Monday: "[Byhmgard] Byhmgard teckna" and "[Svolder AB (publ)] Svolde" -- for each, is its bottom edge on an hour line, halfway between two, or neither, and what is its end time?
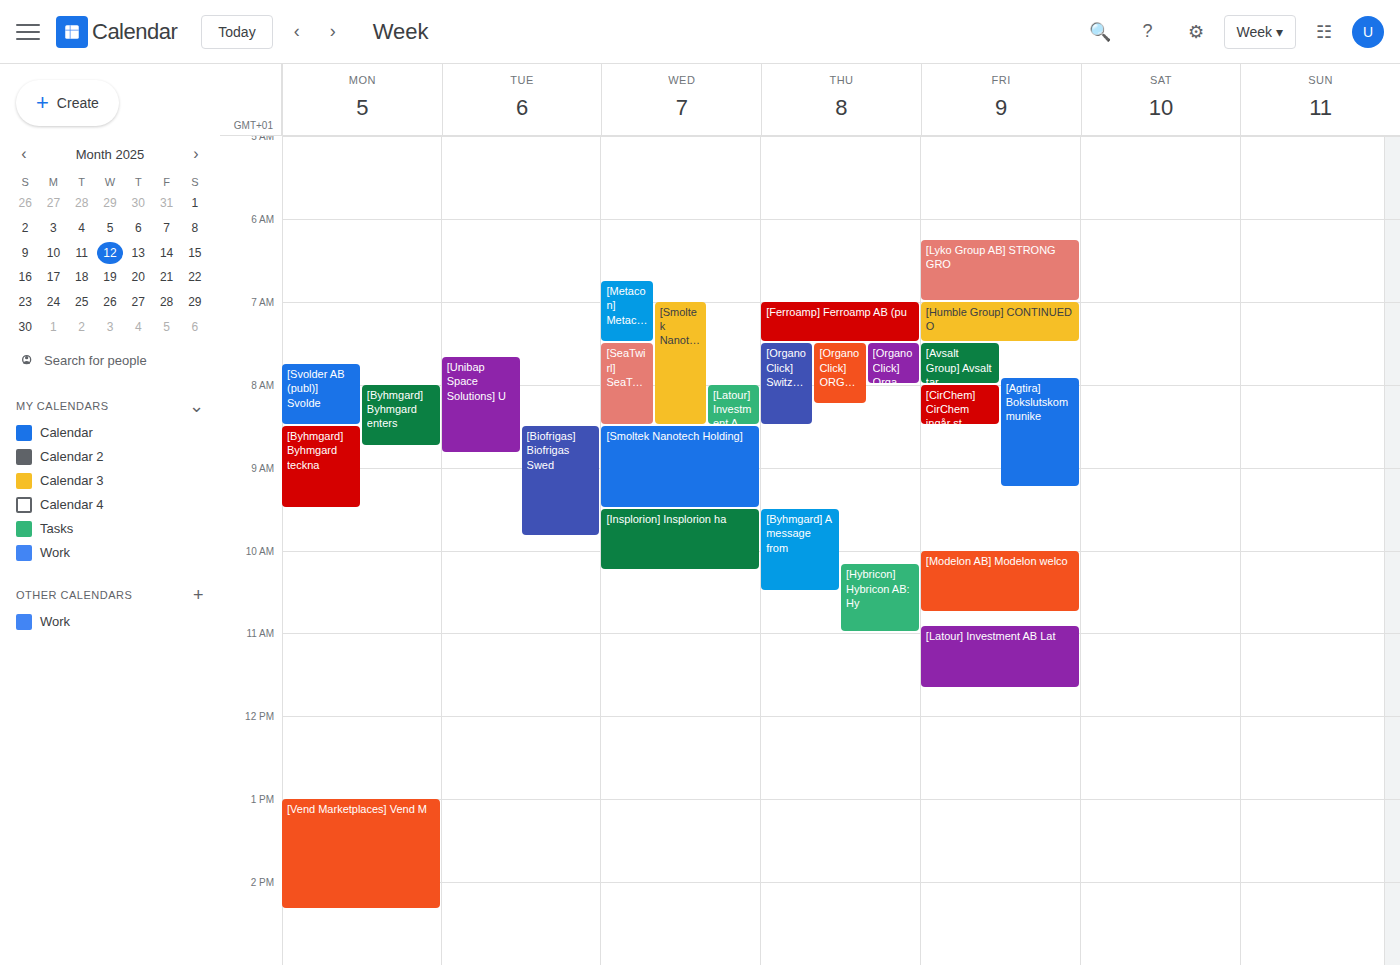
"[Byhmgard] Byhmgard teckna": 9:30 AM, halfway between the 9 AM and 10 AM lines. "[Svolder AB (publ)] Svolde": 8:30 AM, halfway between the 8 AM and 9 AM lines.